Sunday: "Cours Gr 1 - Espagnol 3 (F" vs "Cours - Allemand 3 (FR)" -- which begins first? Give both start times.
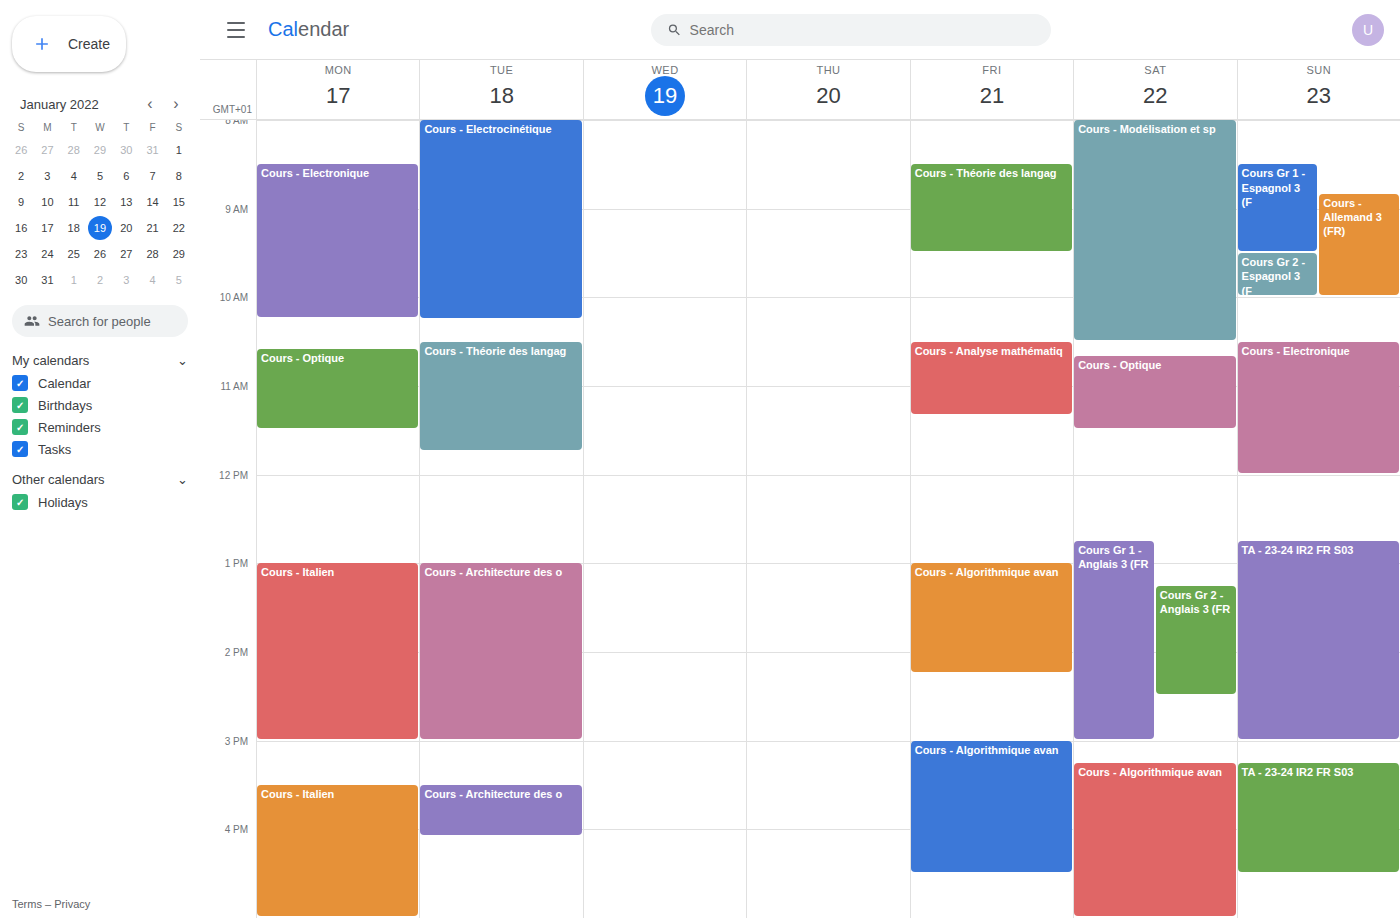
"Cours Gr 1 - Espagnol 3 (F" 8:30 AM; "Cours - Allemand 3 (FR)" 8:50 AM.